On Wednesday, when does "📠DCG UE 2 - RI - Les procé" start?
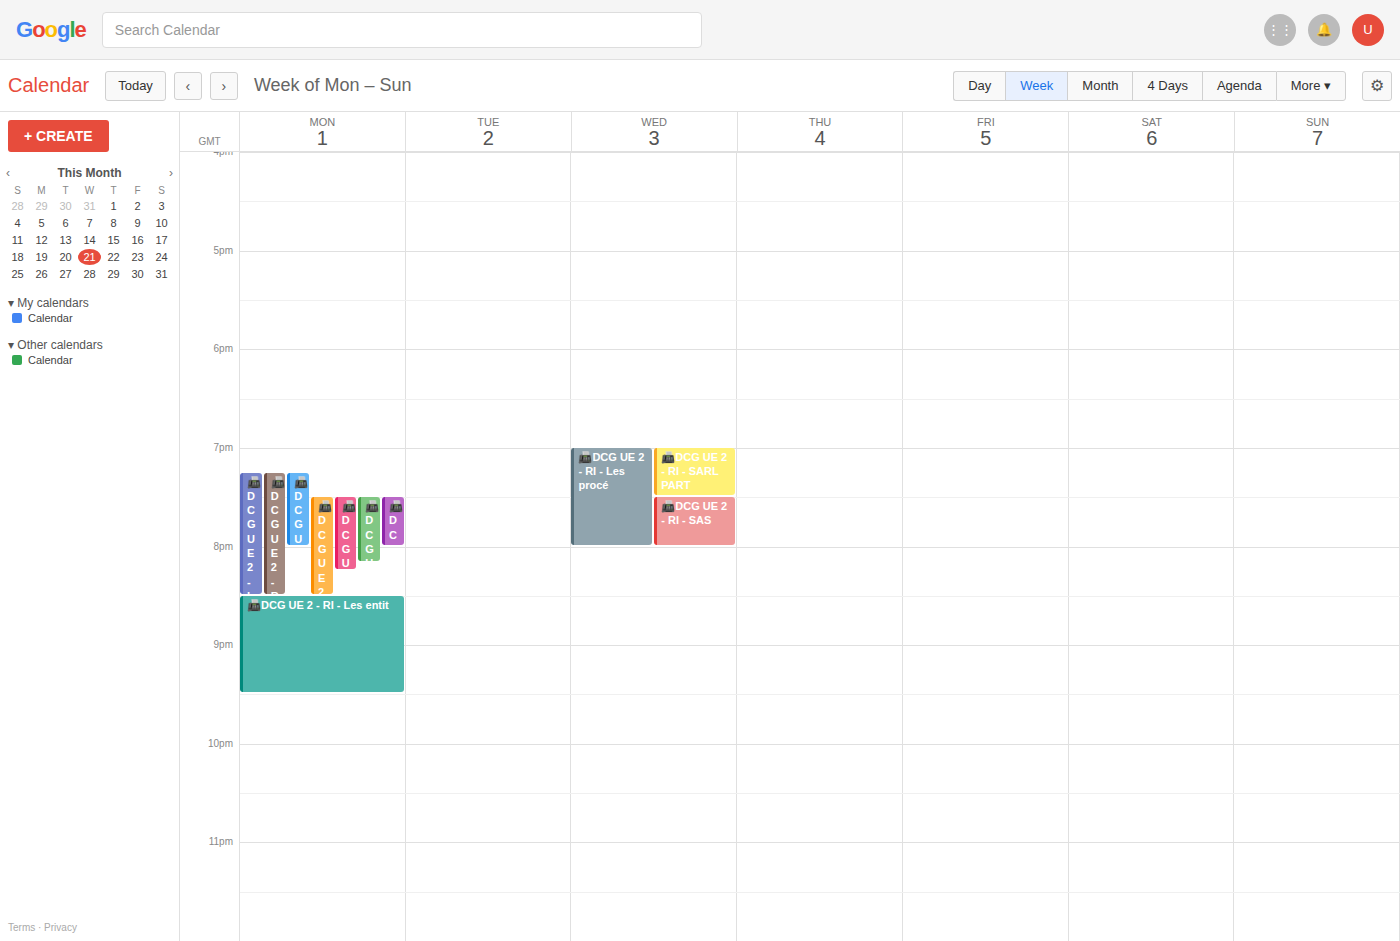
7:00 PM